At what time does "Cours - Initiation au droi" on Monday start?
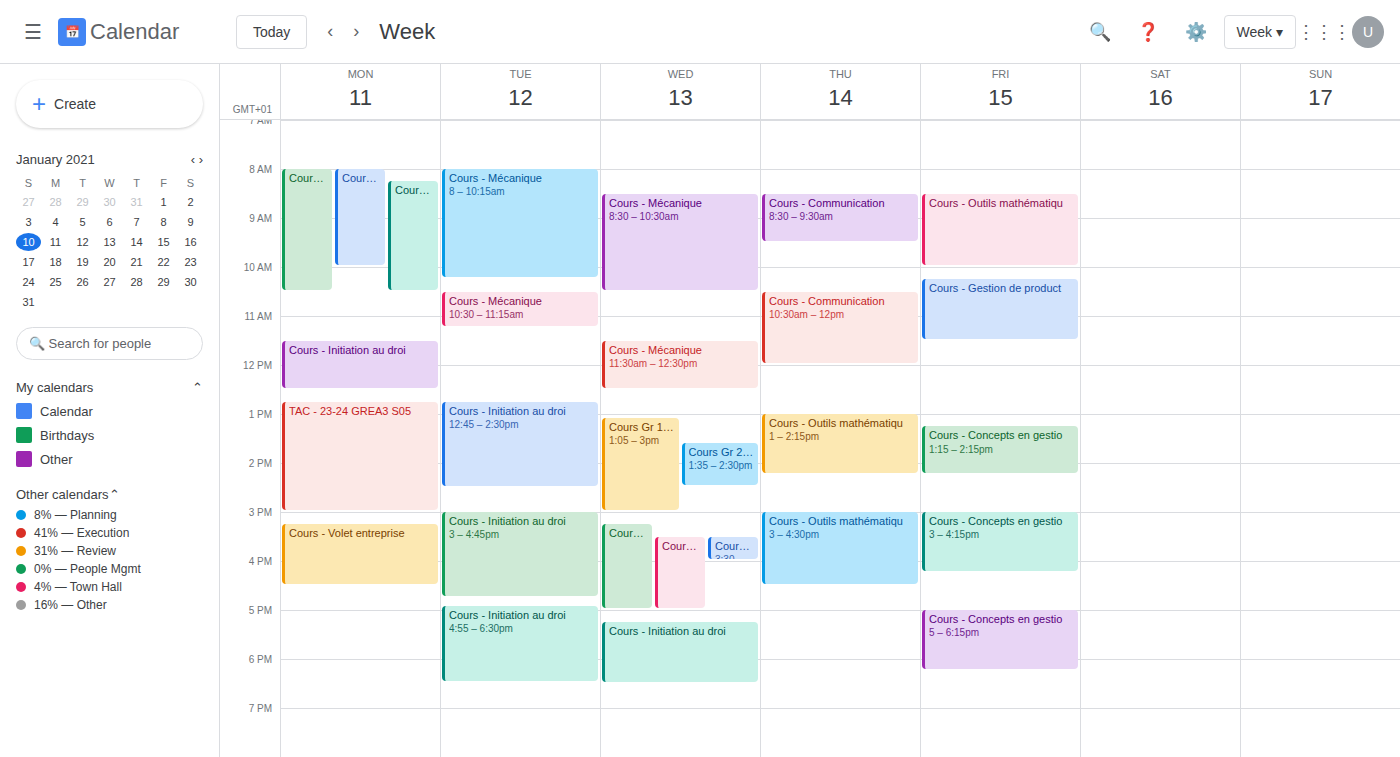
11:30 AM